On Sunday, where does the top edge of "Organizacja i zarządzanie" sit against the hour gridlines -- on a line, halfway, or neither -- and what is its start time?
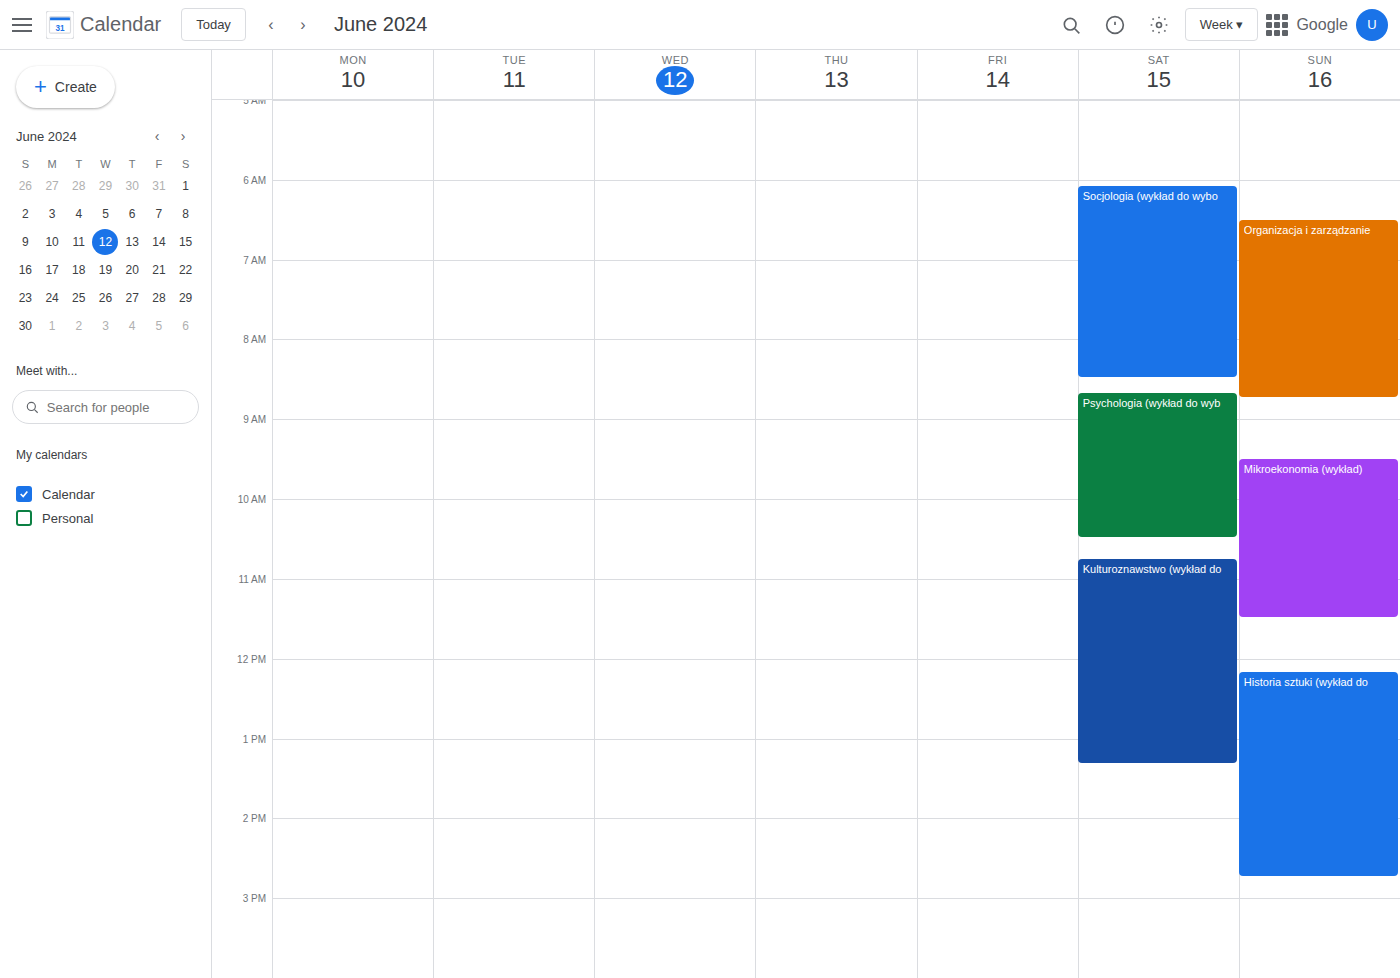
06:30 -- halfway between the 06:00 and 07:00 lines.